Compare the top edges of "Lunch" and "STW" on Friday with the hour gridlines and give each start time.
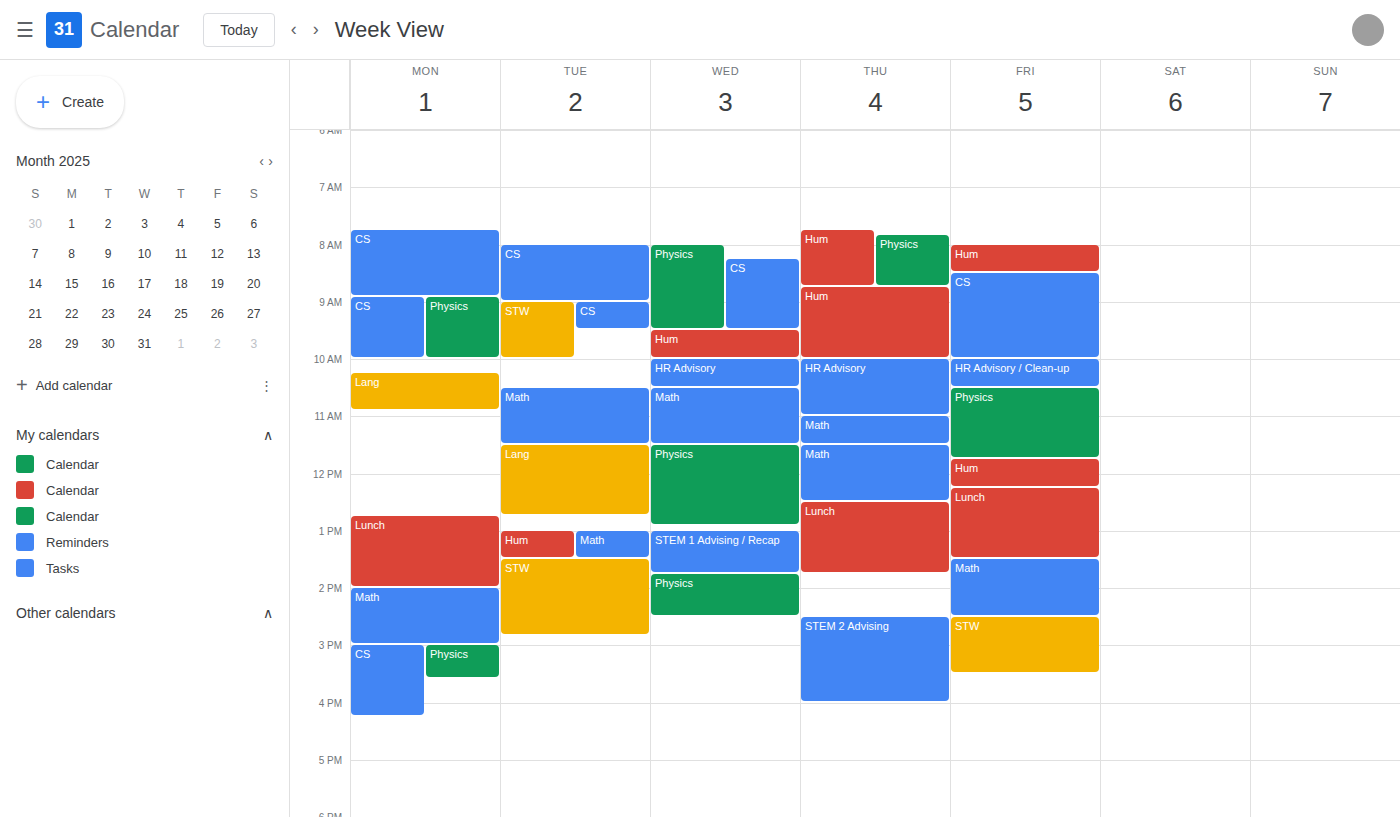
"Lunch": 12:15 PM, neither: a quarter of the way from the 12 PM line to the 1 PM line. "STW": 2:30 PM, halfway between the 2 PM and 3 PM lines.